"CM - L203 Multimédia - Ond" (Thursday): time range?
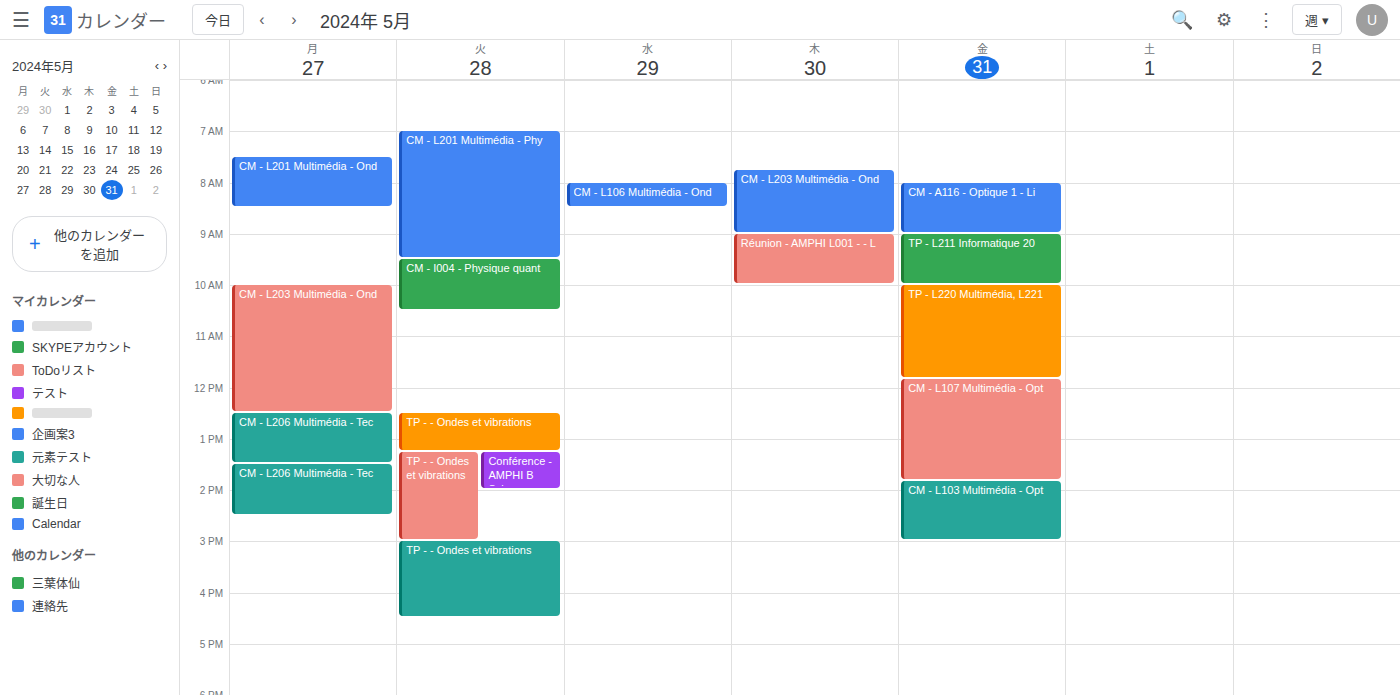
7:45 AM to 9:00 AM